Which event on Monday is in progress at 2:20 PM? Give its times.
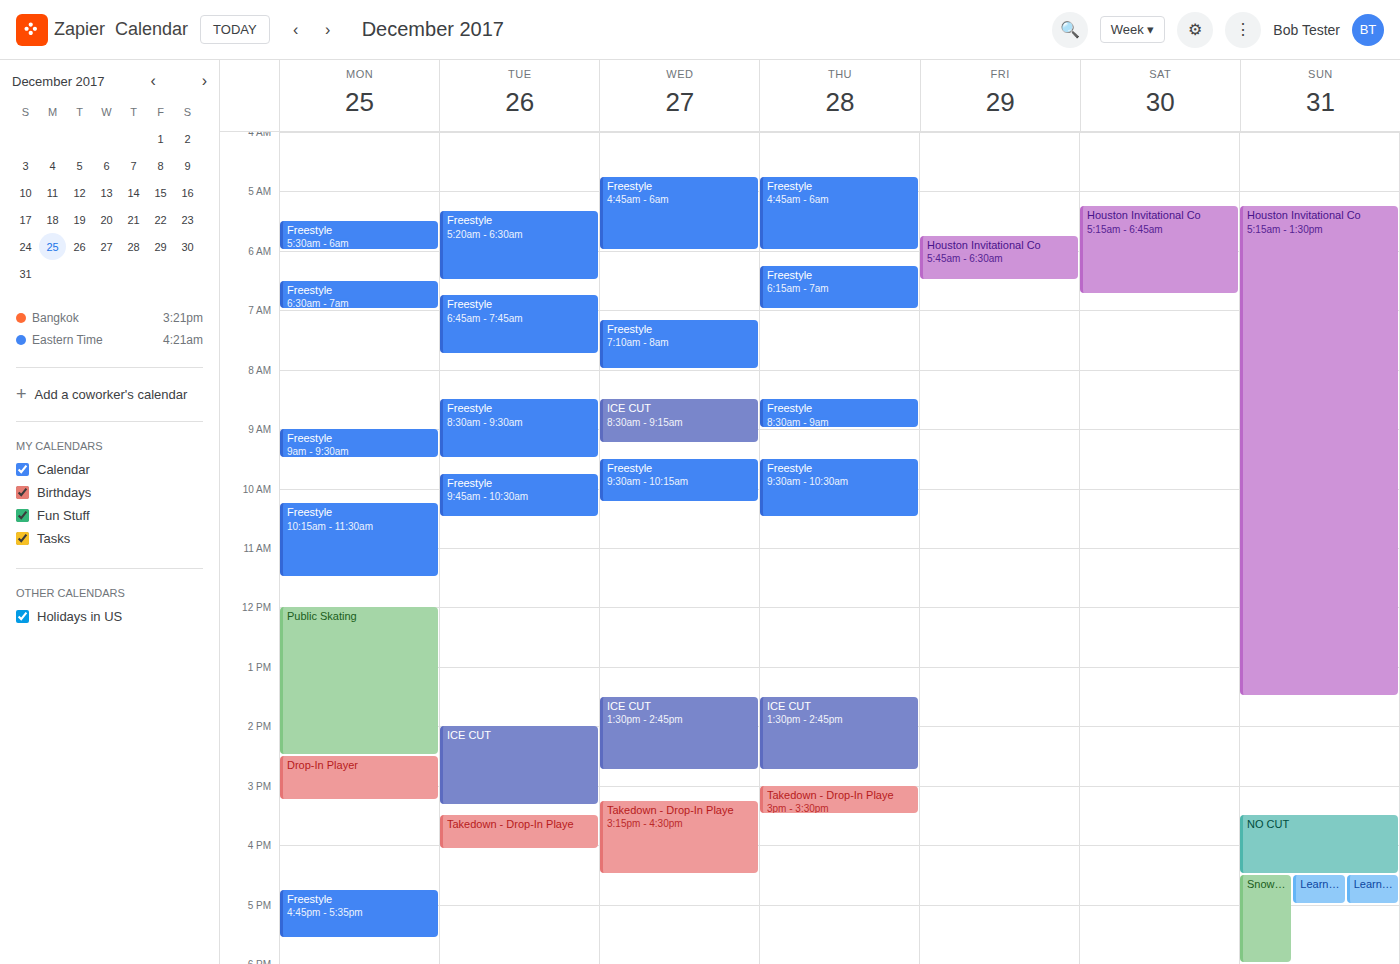
"Public Skating", 12:00 PM to 2:30 PM